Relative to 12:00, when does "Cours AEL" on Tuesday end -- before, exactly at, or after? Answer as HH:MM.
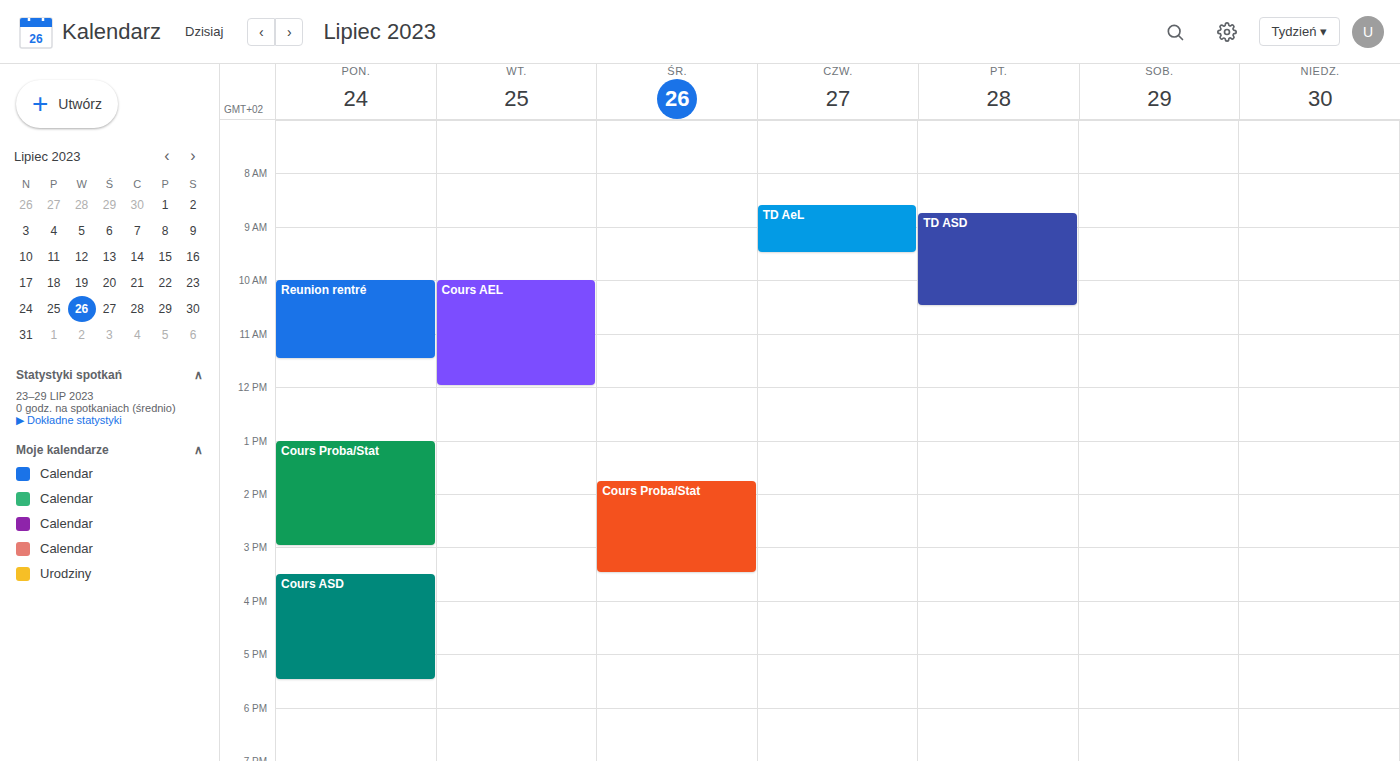
12:00 -- exactly at 12:00, on the 12:00 line.